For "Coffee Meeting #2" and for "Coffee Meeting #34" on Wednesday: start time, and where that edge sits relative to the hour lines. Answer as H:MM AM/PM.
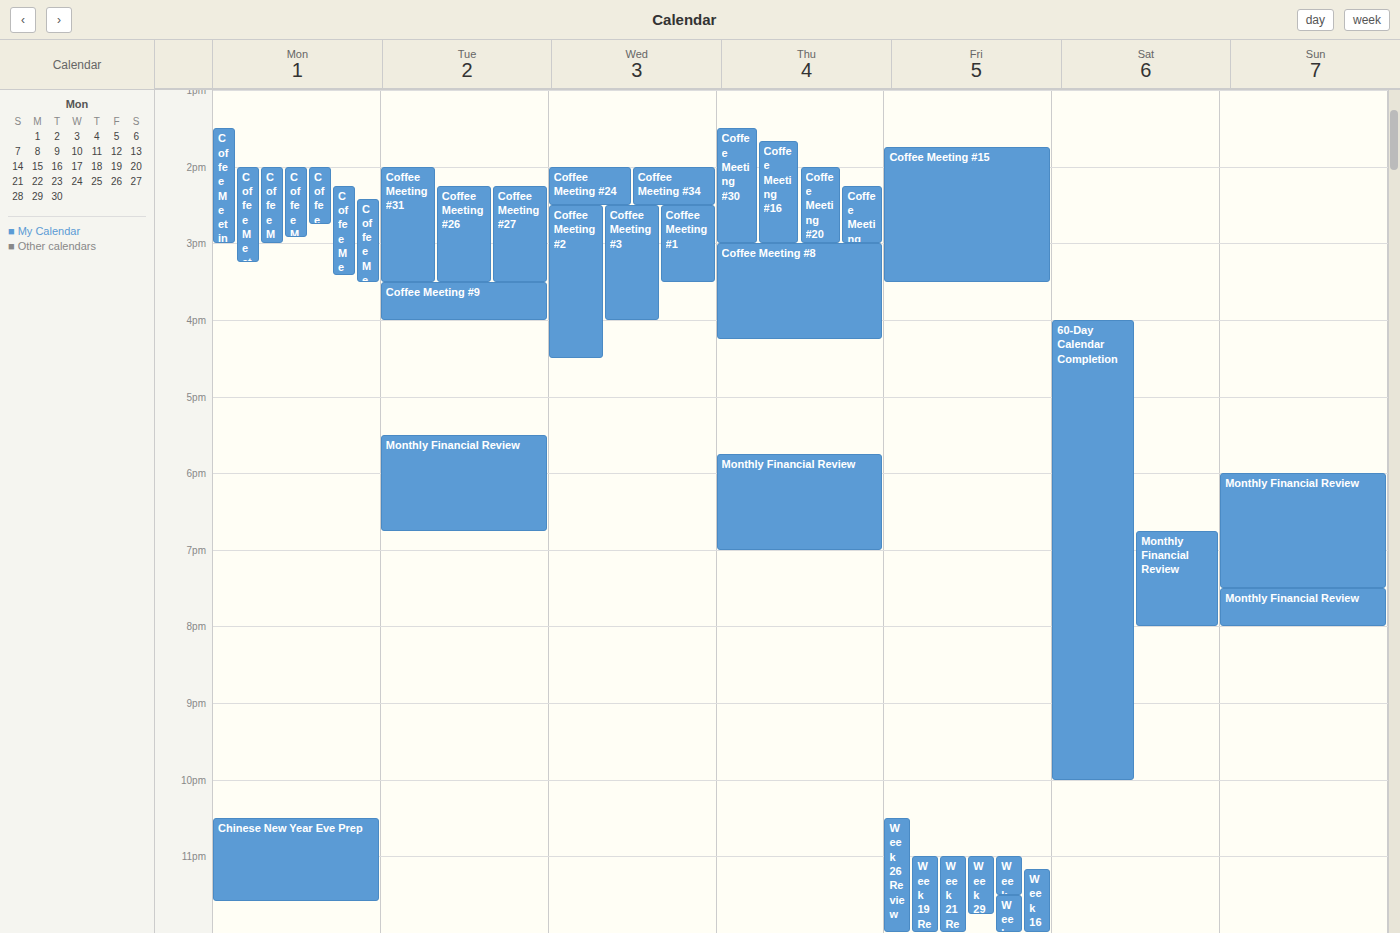
"Coffee Meeting #2": 2:30 PM, halfway between the 2 PM and 3 PM lines. "Coffee Meeting #34": 2:00 PM, exactly on the 2 PM line.